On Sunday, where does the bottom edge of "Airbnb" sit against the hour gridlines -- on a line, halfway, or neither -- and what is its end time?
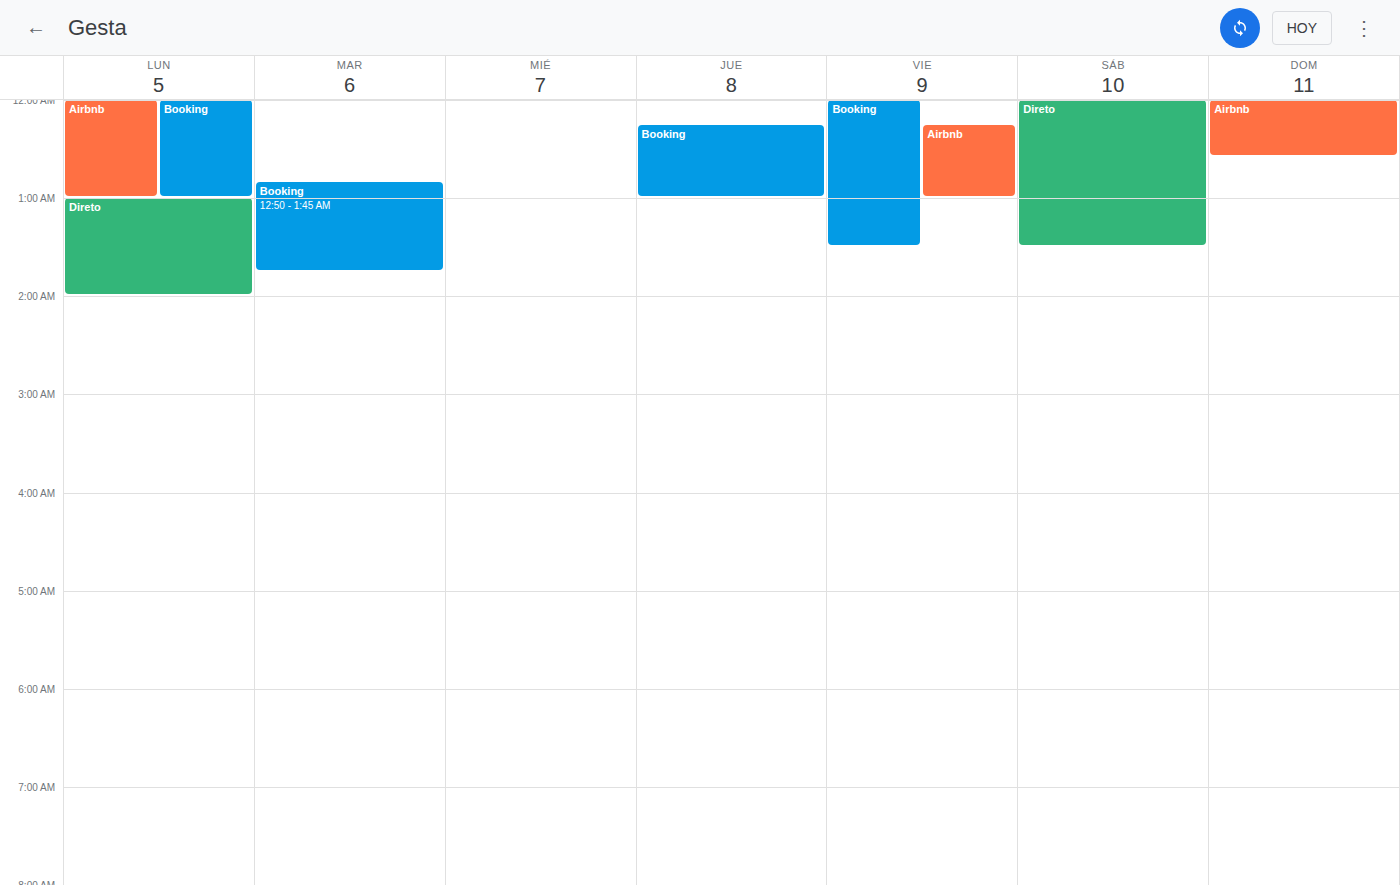
12:35 AM -- neither: 35 minutes below the 12 AM line and 25 minutes above the 1 AM line.